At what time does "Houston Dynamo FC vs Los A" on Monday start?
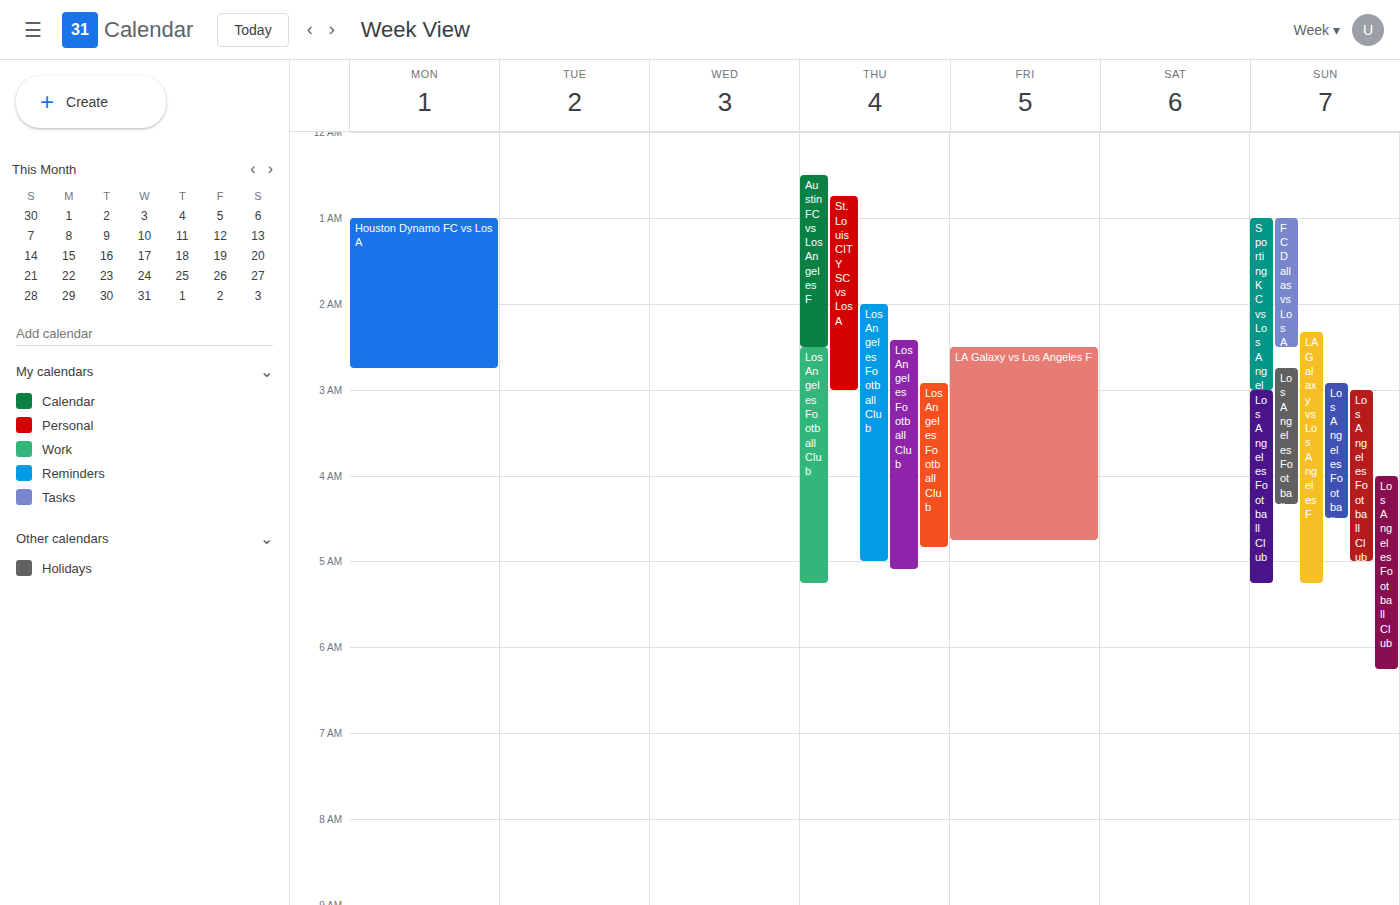
1:00 AM